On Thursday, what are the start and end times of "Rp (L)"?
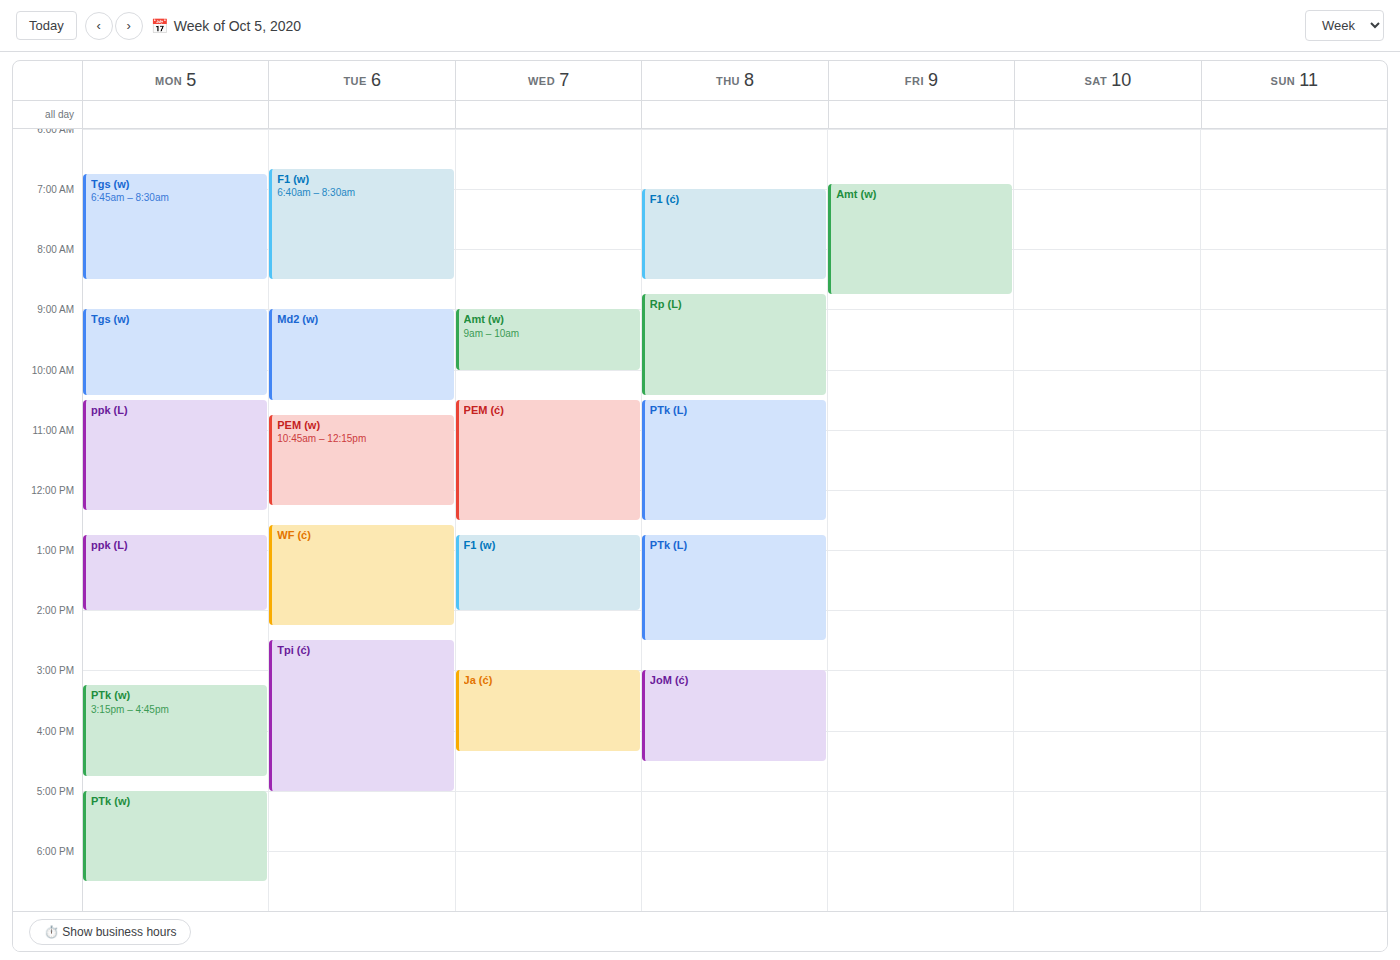
8:45 AM to 10:25 AM